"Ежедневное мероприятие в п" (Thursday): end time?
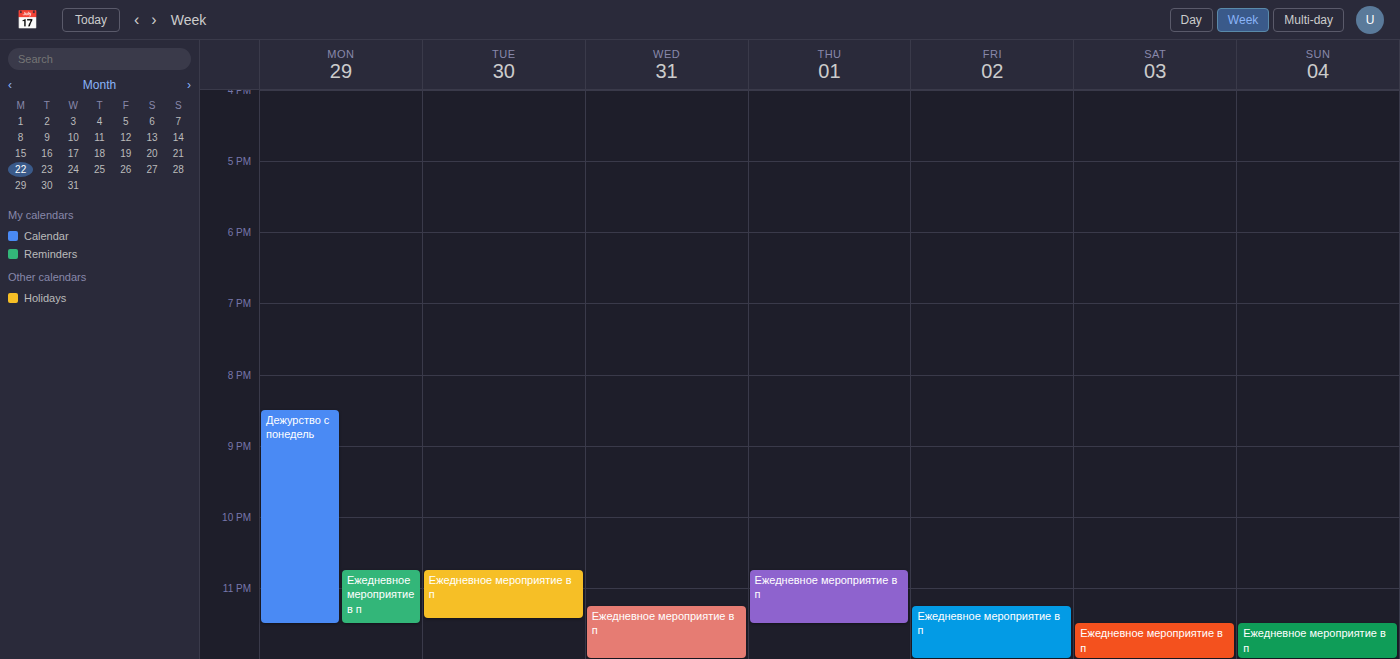
11:30 PM